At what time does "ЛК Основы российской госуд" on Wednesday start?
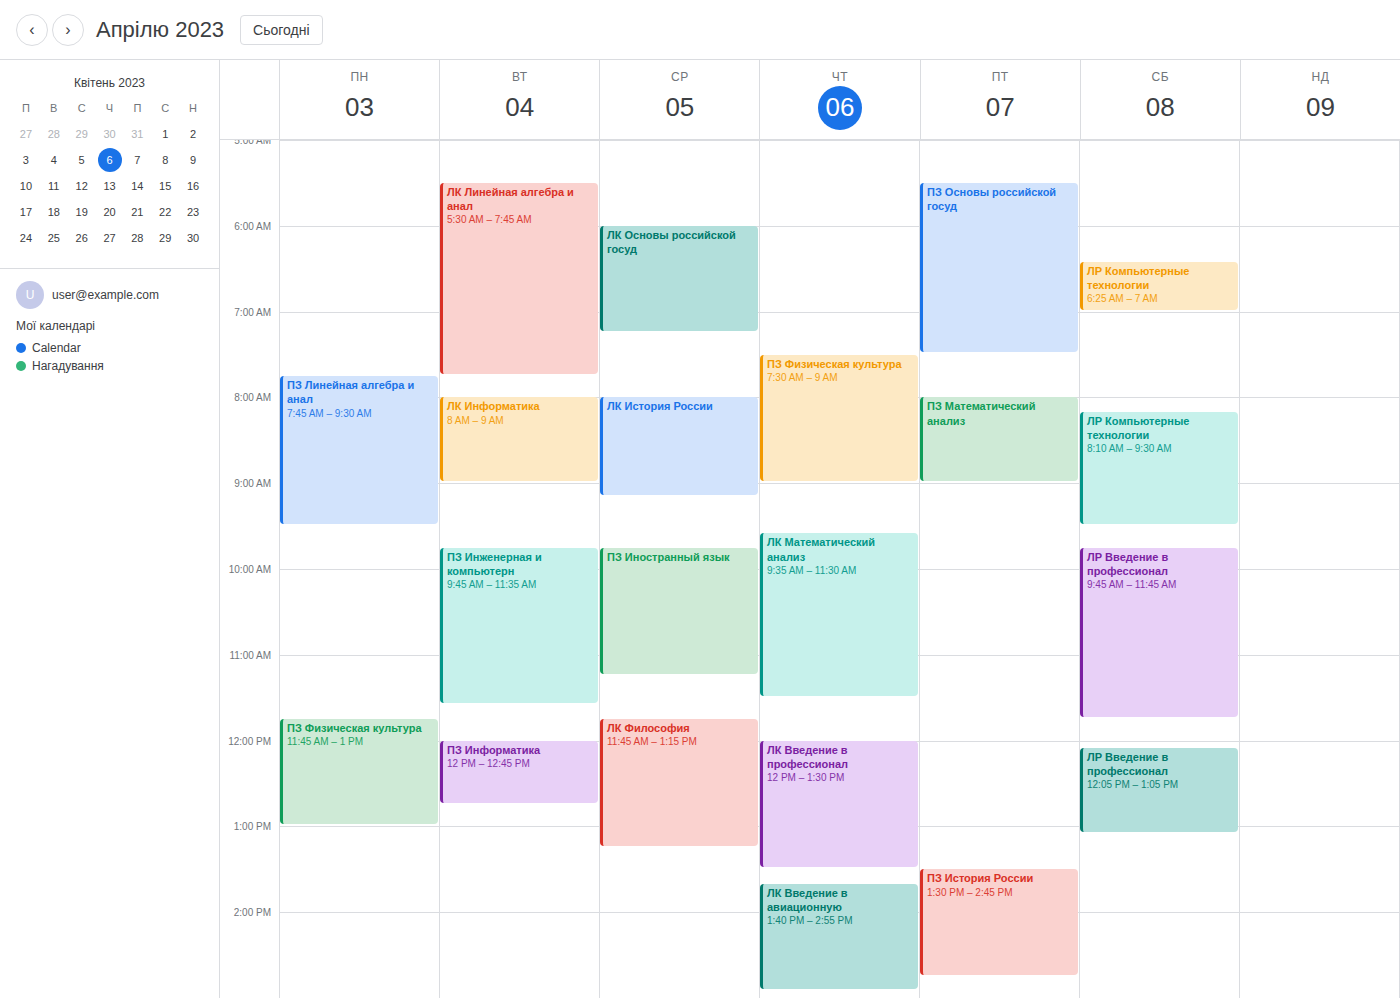
6:00 AM